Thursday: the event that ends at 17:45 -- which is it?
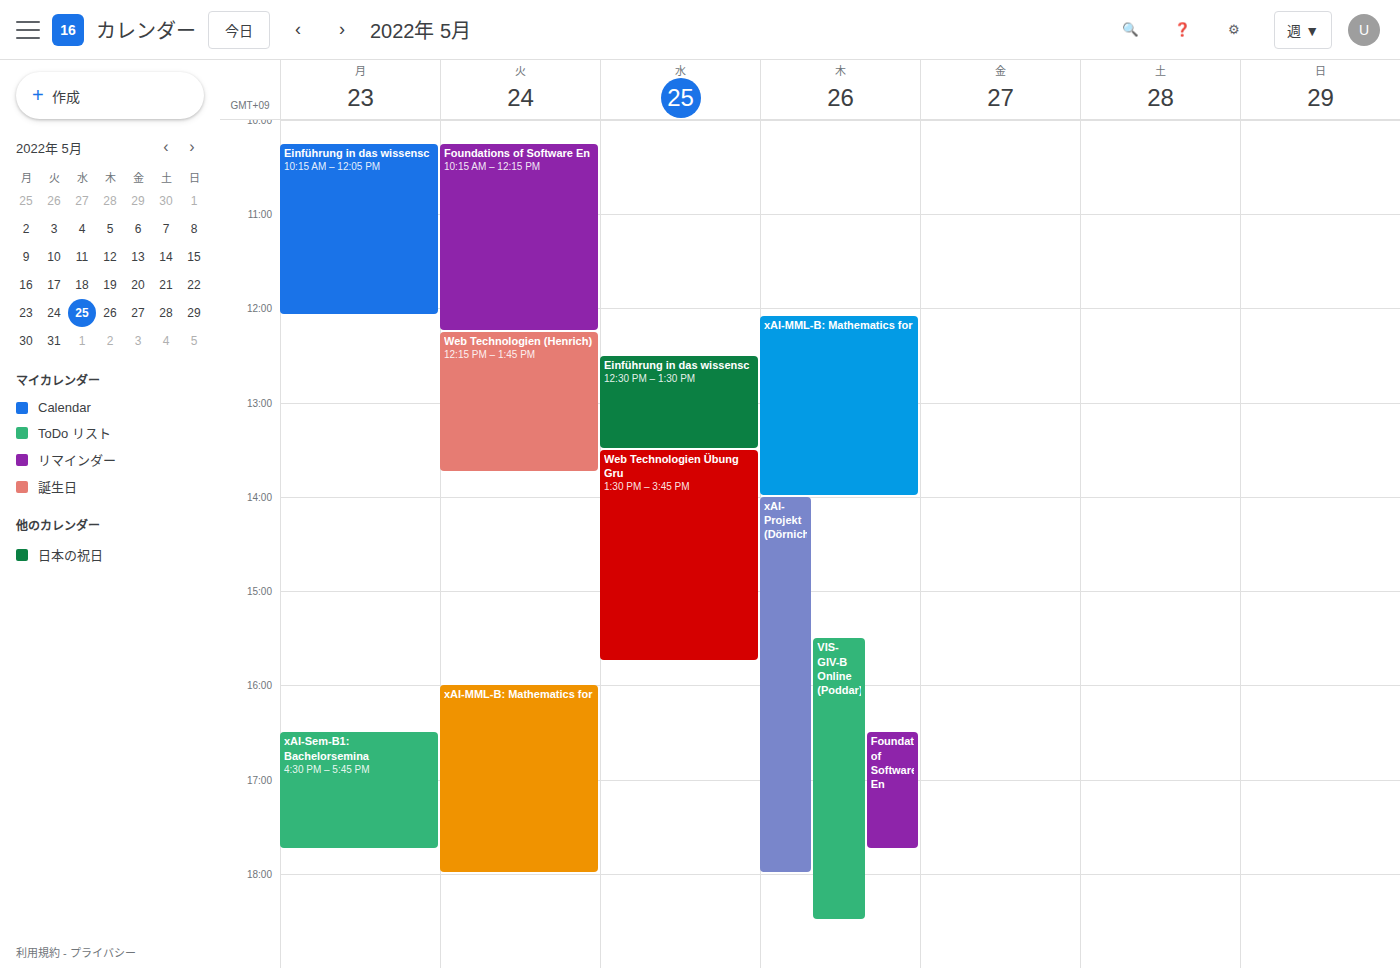
"Foundations of Software En"